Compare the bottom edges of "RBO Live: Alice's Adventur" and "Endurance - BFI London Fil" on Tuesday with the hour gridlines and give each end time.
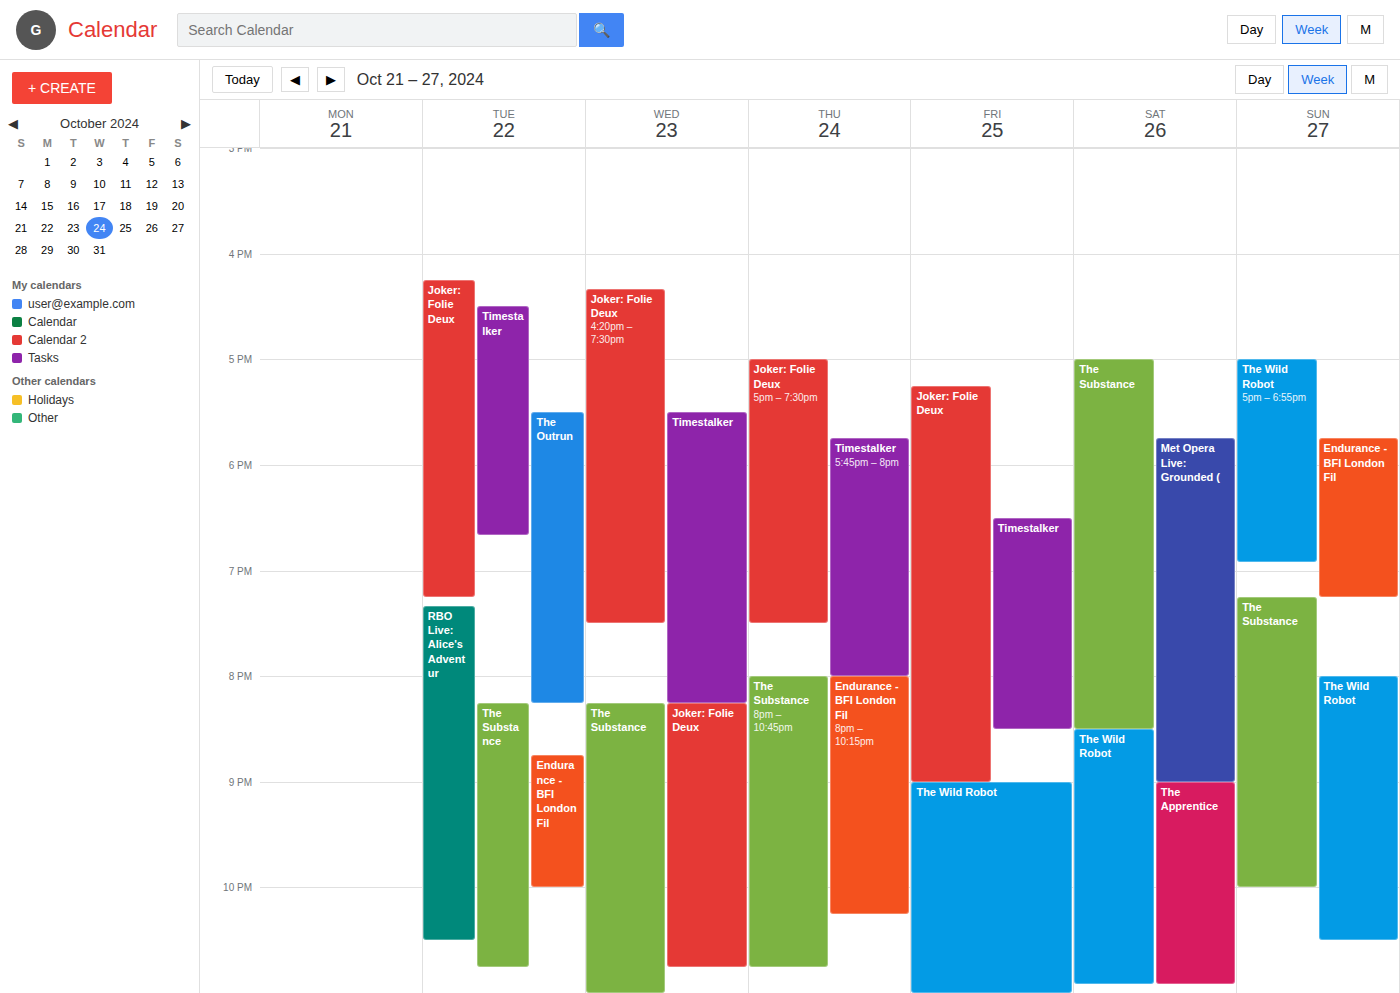
"RBO Live: Alice's Adventur": 10:30 PM, halfway between the 10 PM and 11 PM lines. "Endurance - BFI London Fil": 10:00 PM, exactly on the 10 PM line.